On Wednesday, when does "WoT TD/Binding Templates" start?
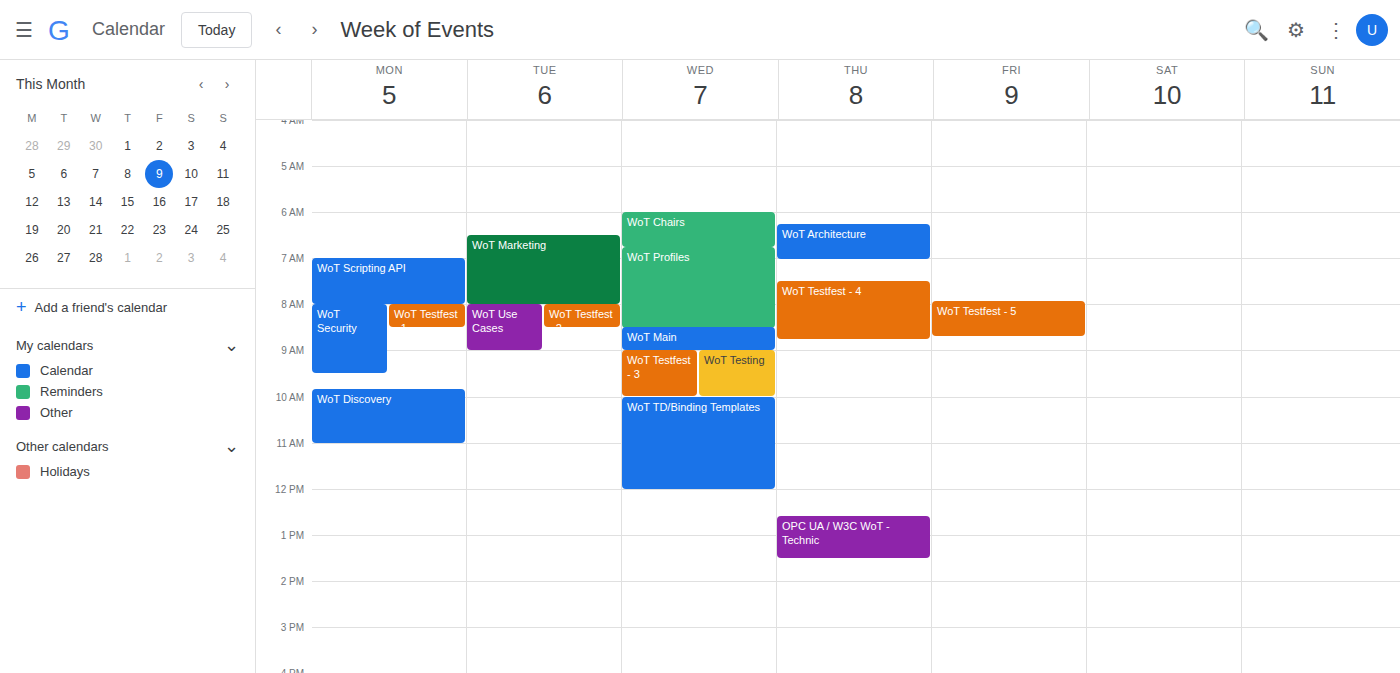
10:00 AM